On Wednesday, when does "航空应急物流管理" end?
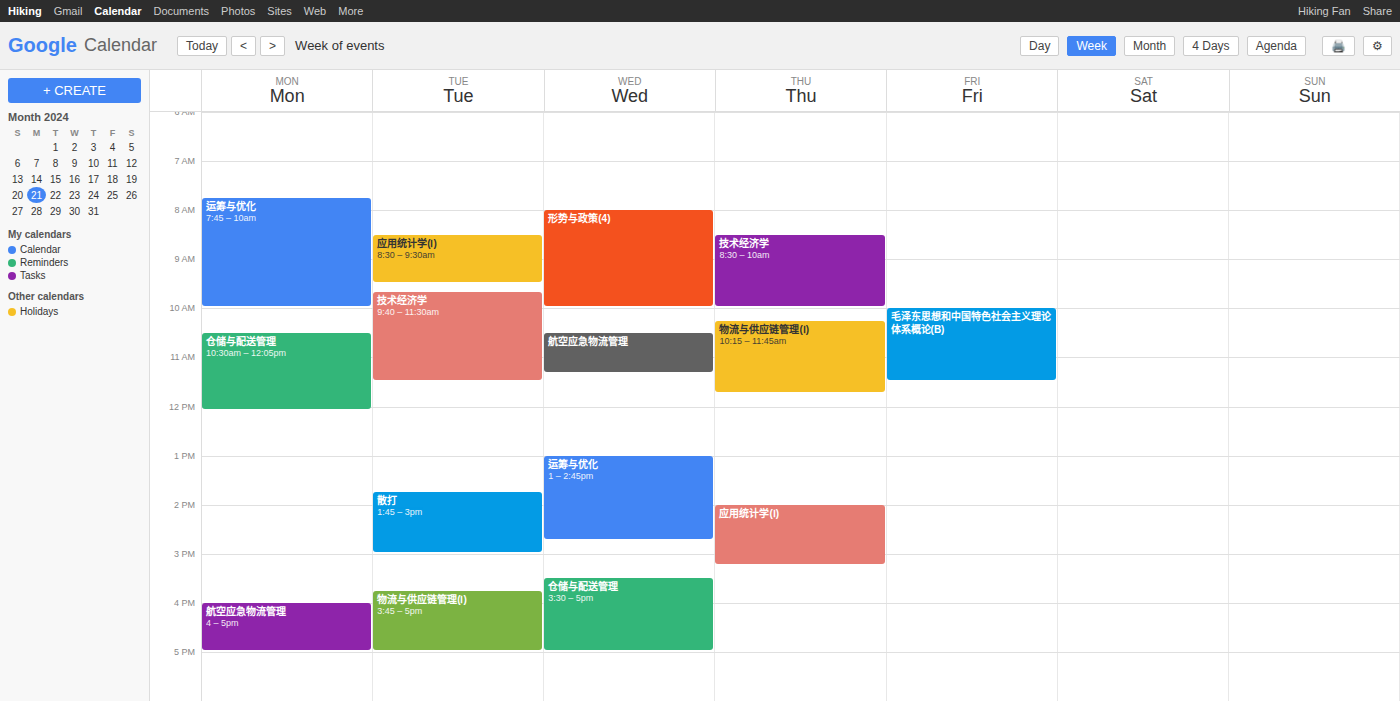
11:20 AM